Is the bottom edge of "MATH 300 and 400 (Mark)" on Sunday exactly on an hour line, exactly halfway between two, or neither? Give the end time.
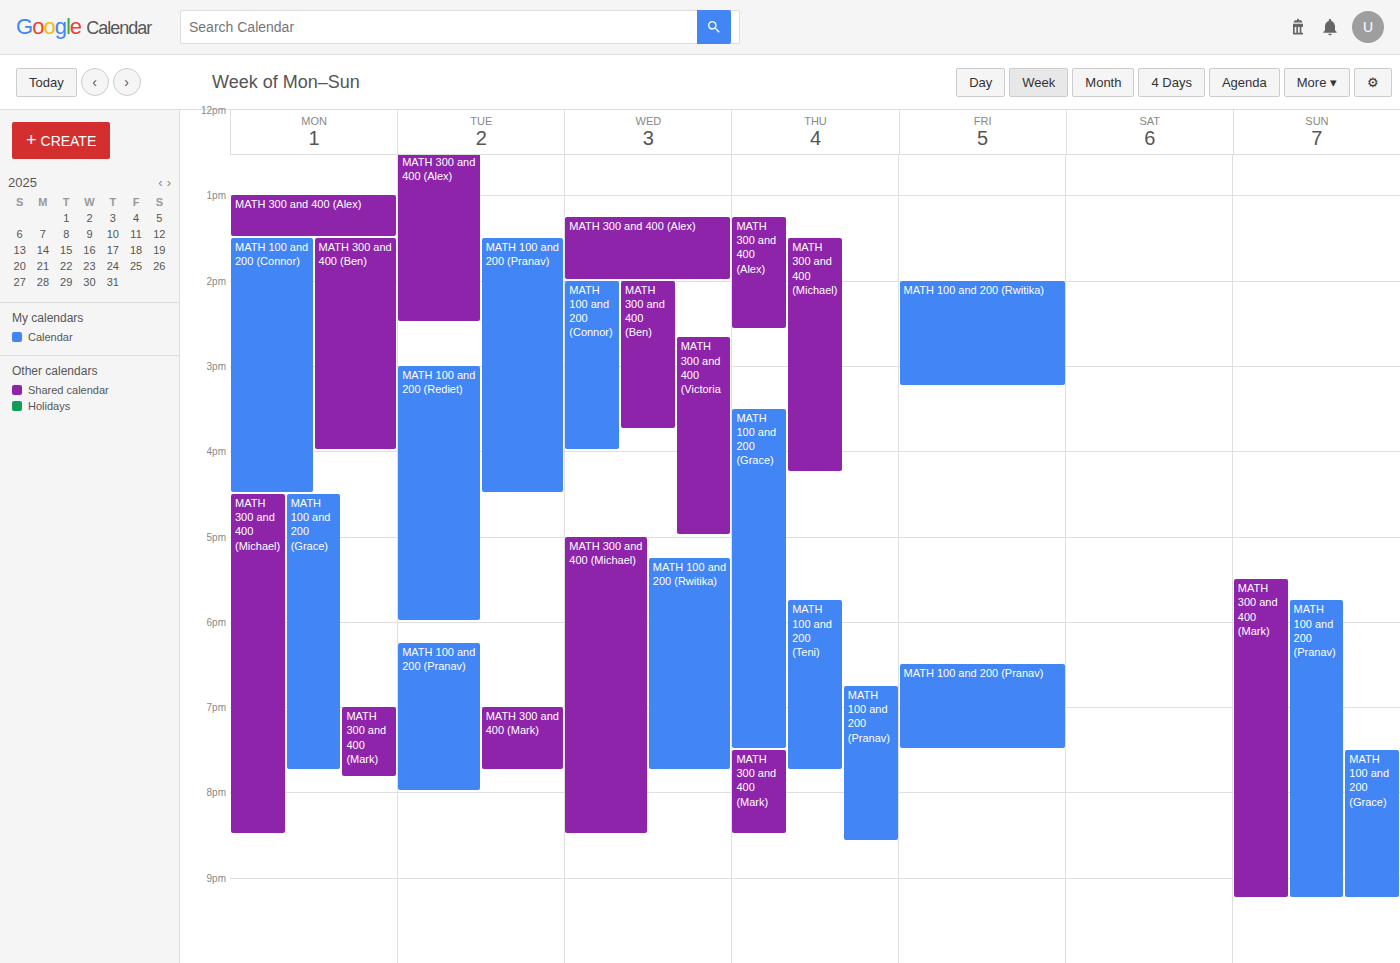
21:15 -- neither: a quarter of the way from the 21:00 line to the 22:00 line.